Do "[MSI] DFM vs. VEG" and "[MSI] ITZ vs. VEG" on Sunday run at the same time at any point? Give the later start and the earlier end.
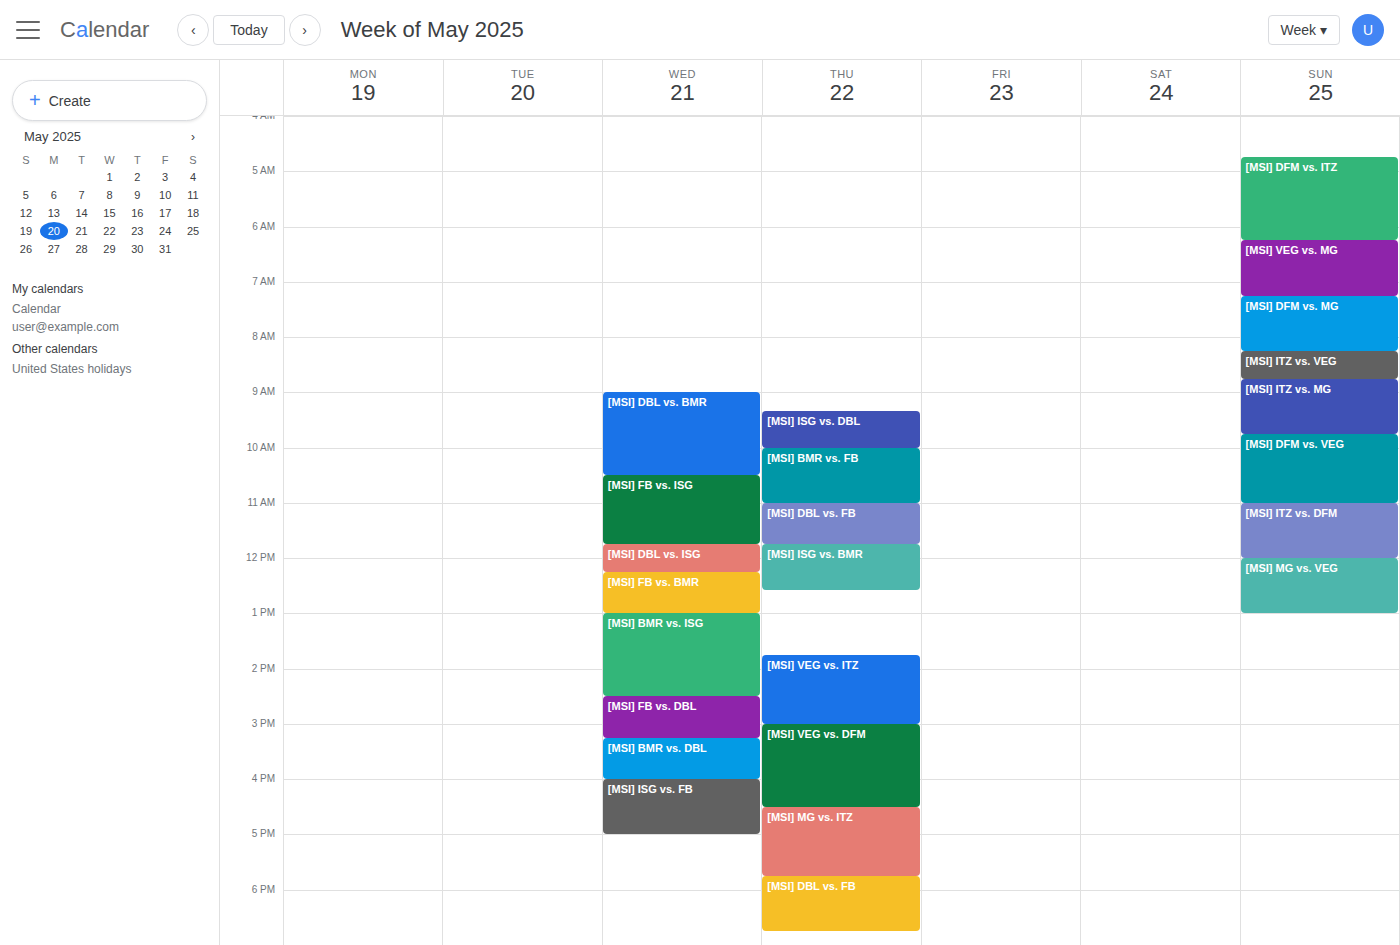
"[MSI] ITZ vs. VEG" ends at 8:45 AM and "[MSI] DFM vs. VEG" starts at 9:45 AM -- no overlap.